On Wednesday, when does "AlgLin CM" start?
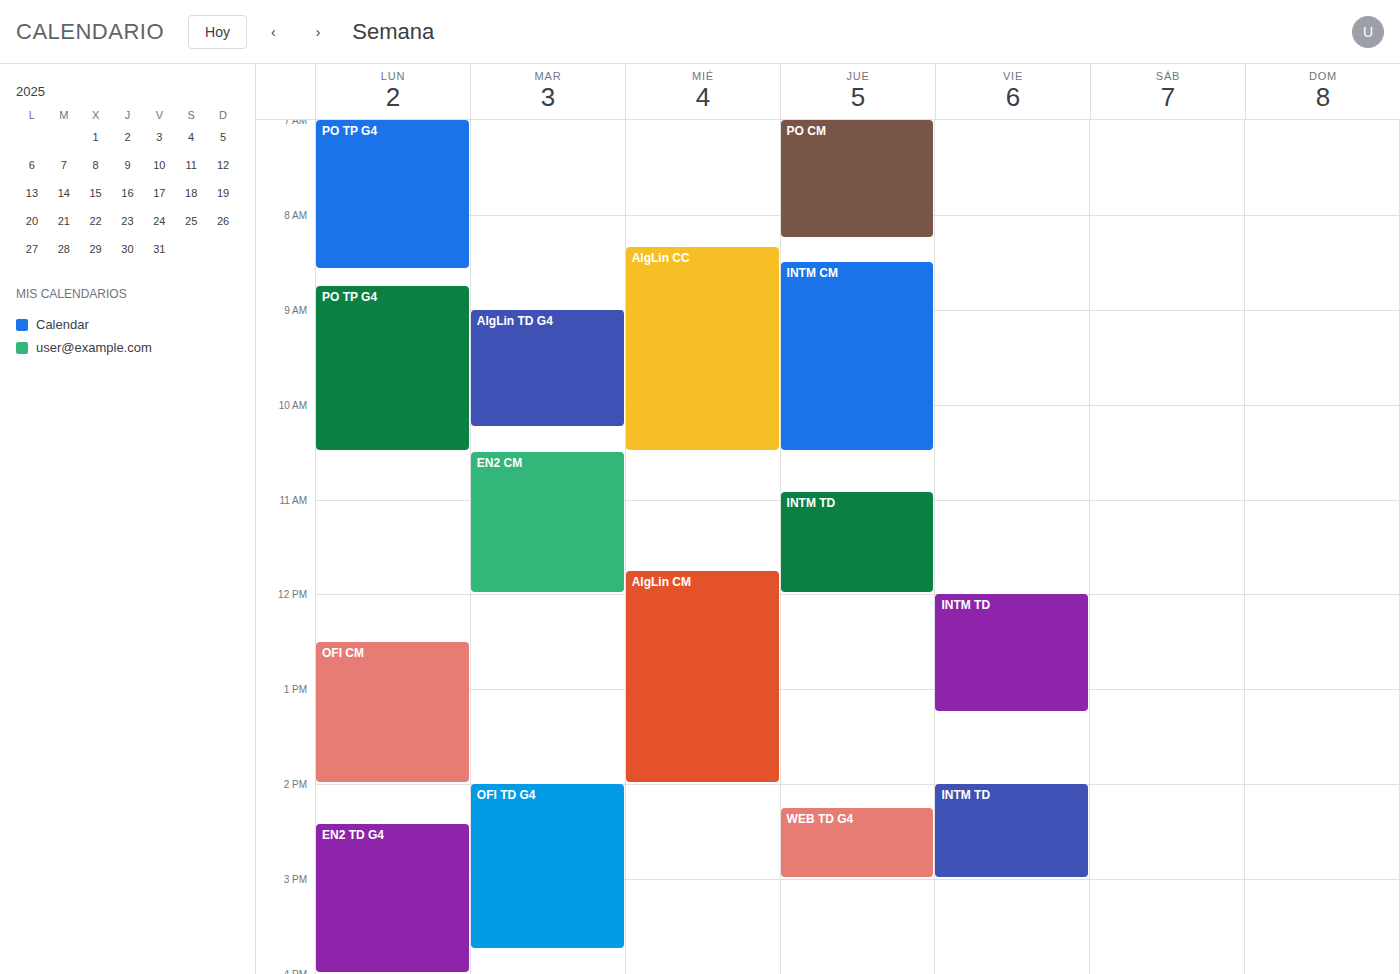
11:45 AM